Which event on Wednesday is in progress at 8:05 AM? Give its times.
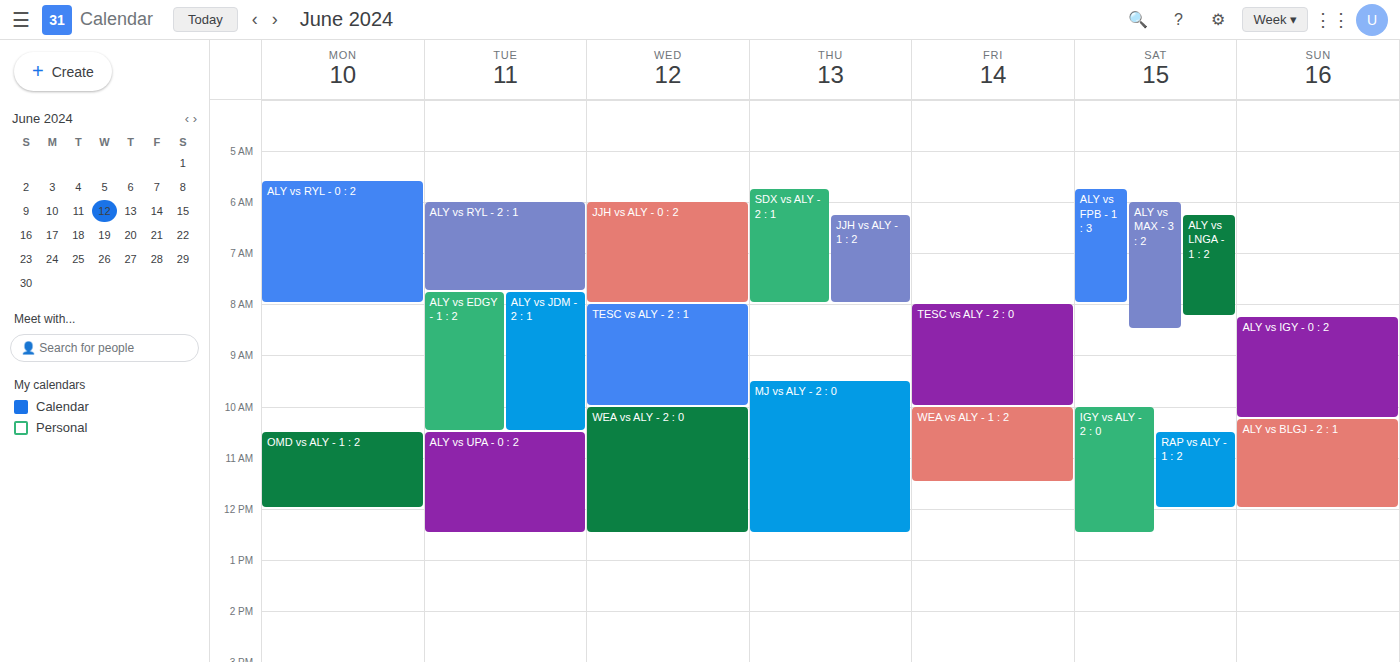
"TESC vs ALY - 2 : 1", 8:00 AM to 10:00 AM